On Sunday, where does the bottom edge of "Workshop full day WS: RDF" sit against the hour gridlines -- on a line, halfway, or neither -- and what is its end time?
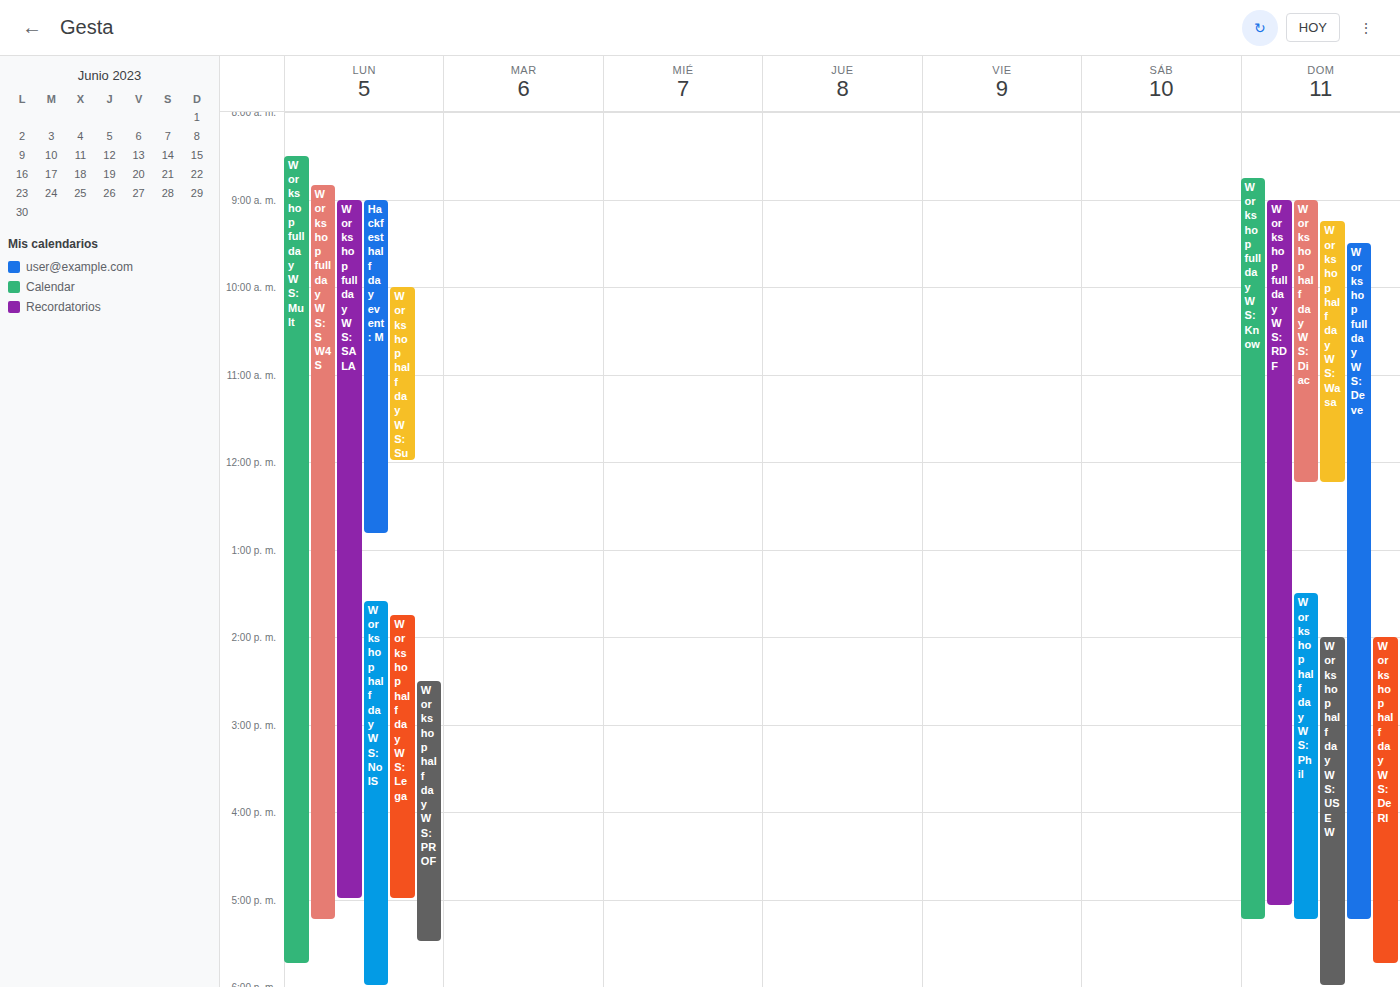
5:05 PM -- neither: 5 minutes below the 5 PM line and 55 minutes above the 6 PM line.